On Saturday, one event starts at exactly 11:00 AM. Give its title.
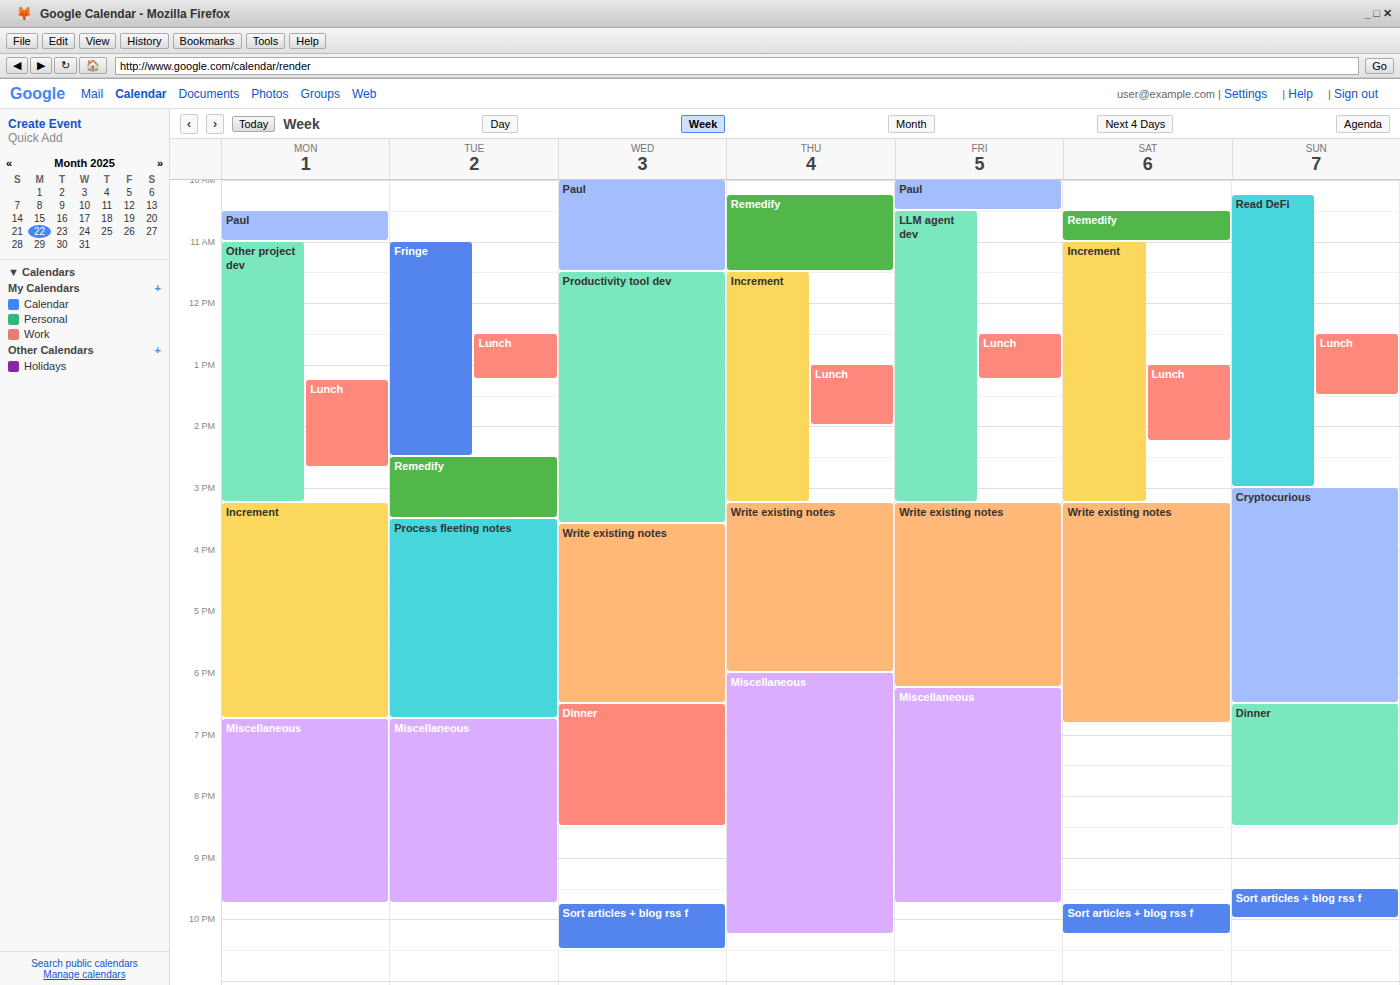
"Increment"